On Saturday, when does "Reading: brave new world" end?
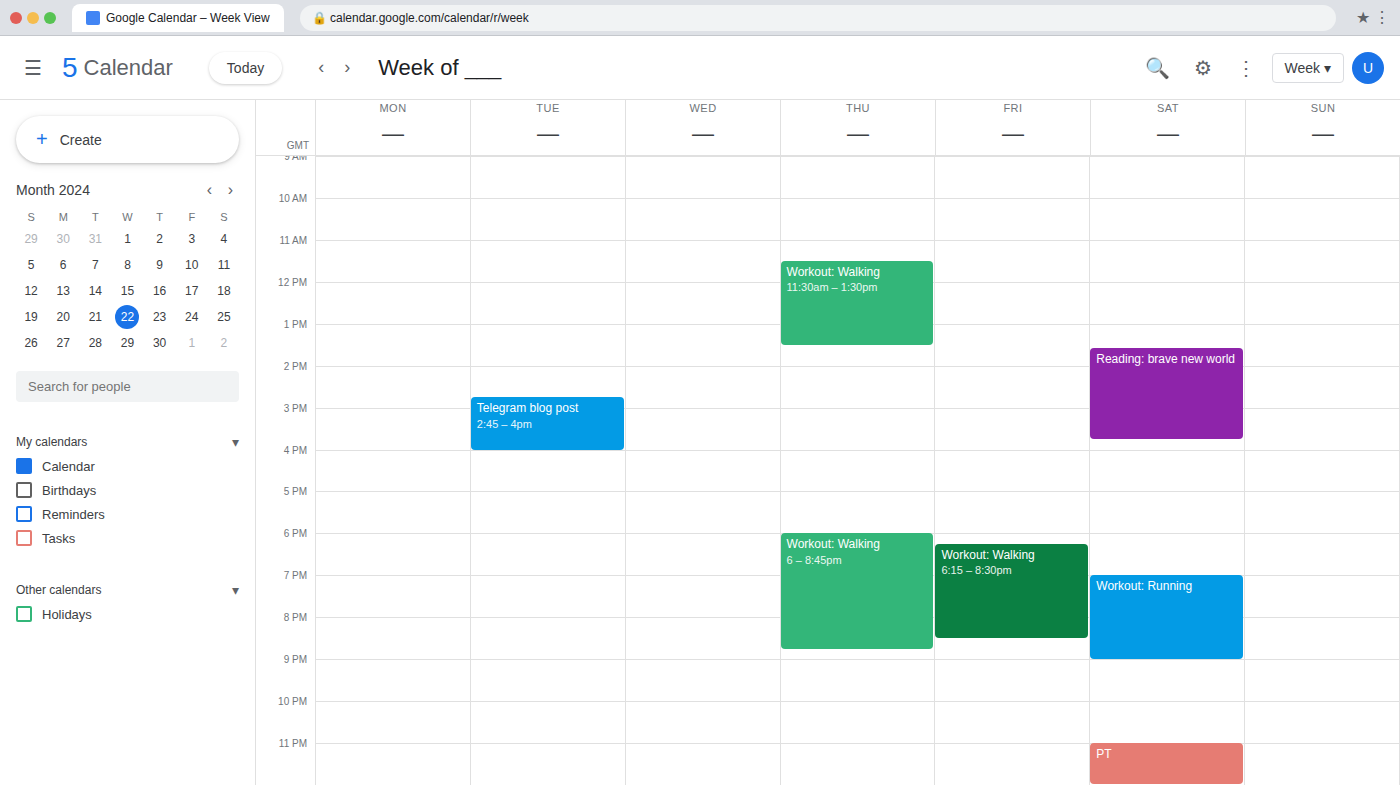
3:45 PM